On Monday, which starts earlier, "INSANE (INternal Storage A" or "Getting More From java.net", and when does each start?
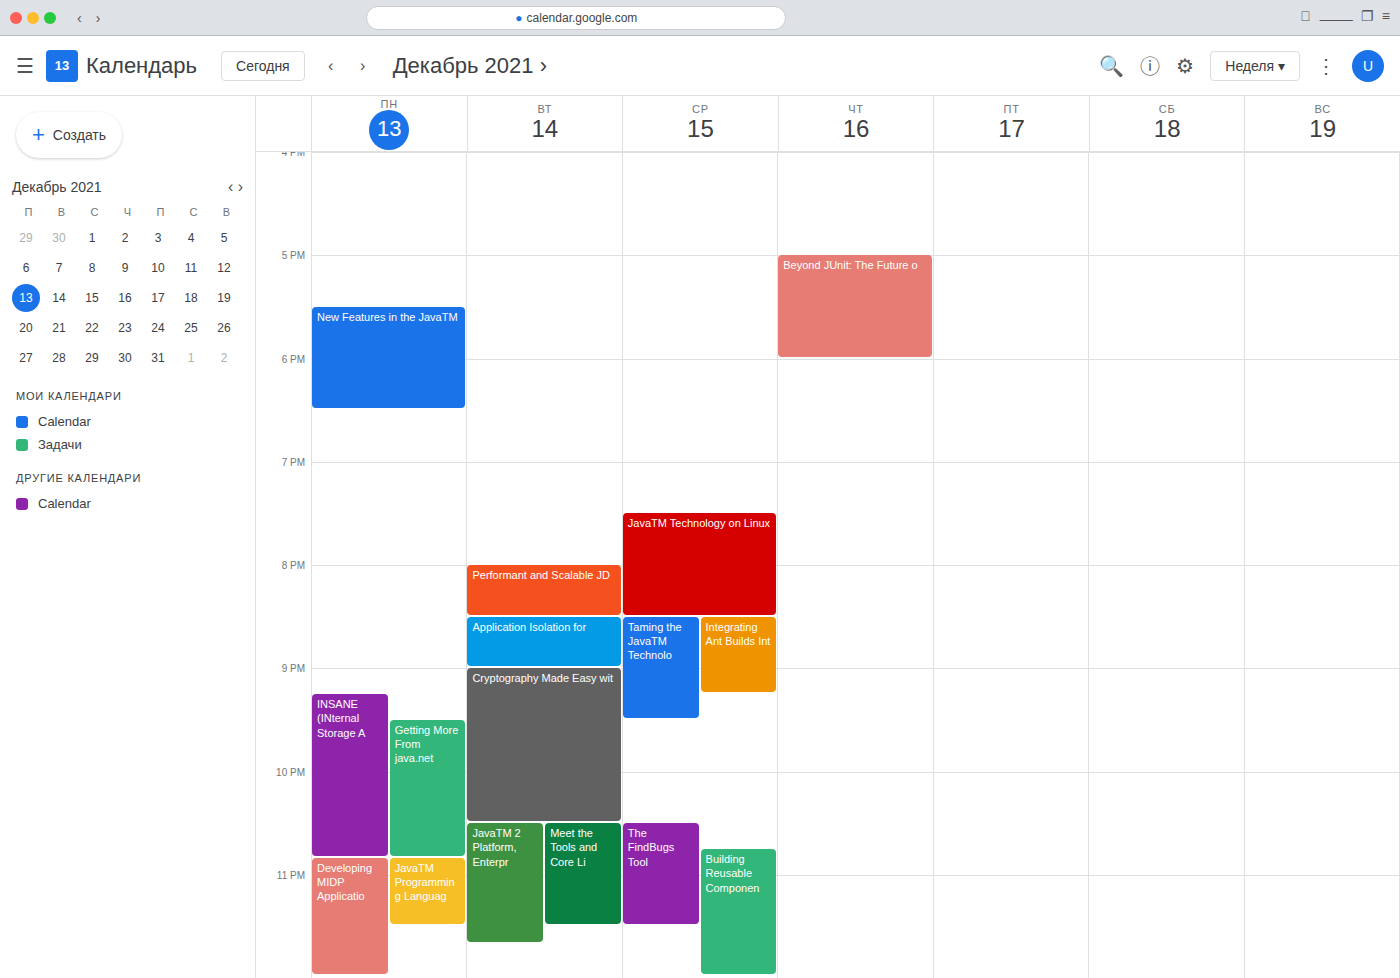
"INSANE (INternal Storage A" 9:15 PM; "Getting More From java.net" 9:30 PM.